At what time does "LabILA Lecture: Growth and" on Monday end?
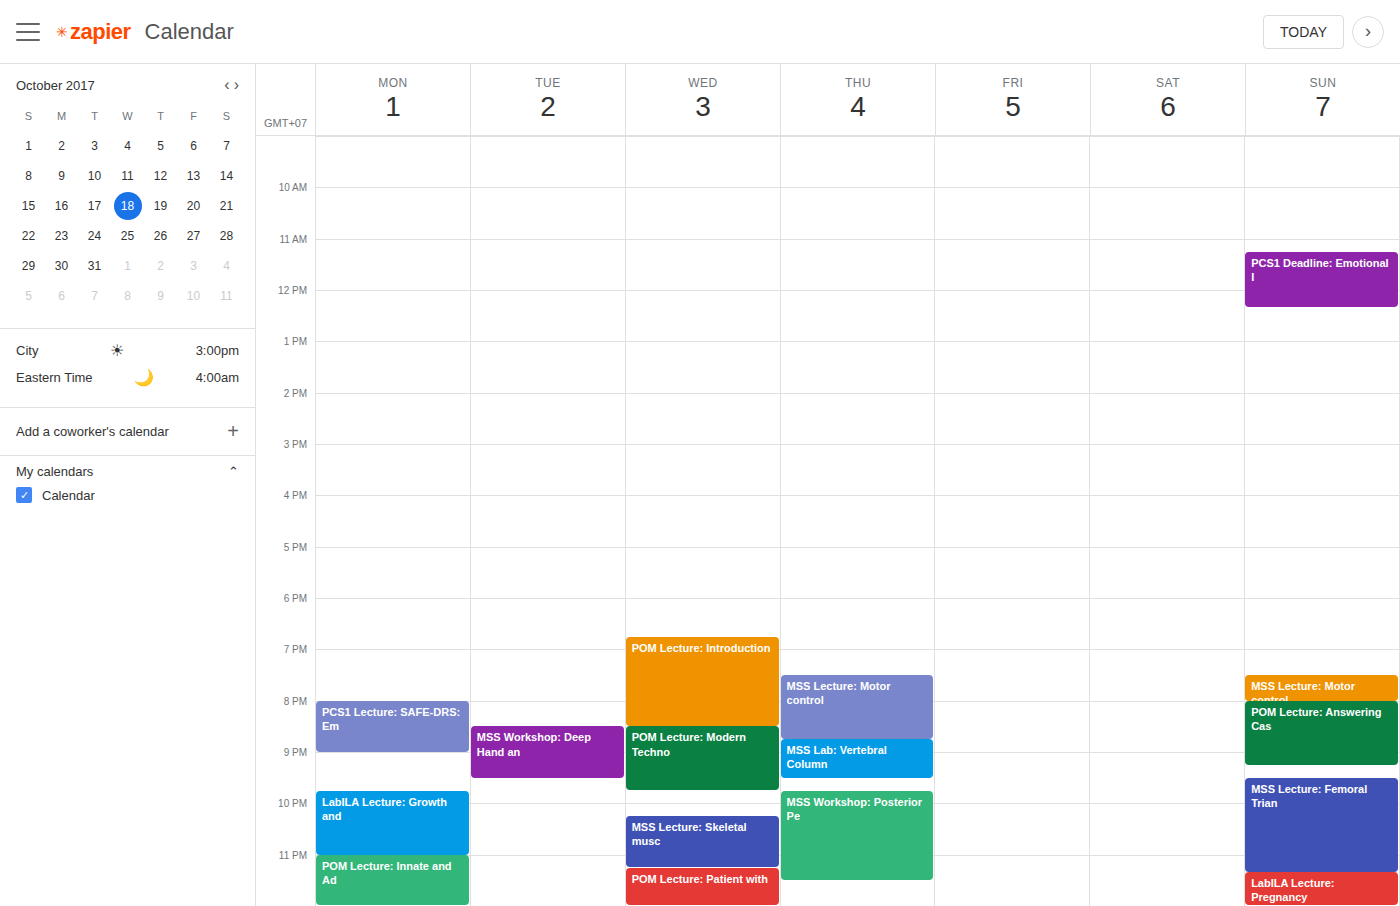
23:00